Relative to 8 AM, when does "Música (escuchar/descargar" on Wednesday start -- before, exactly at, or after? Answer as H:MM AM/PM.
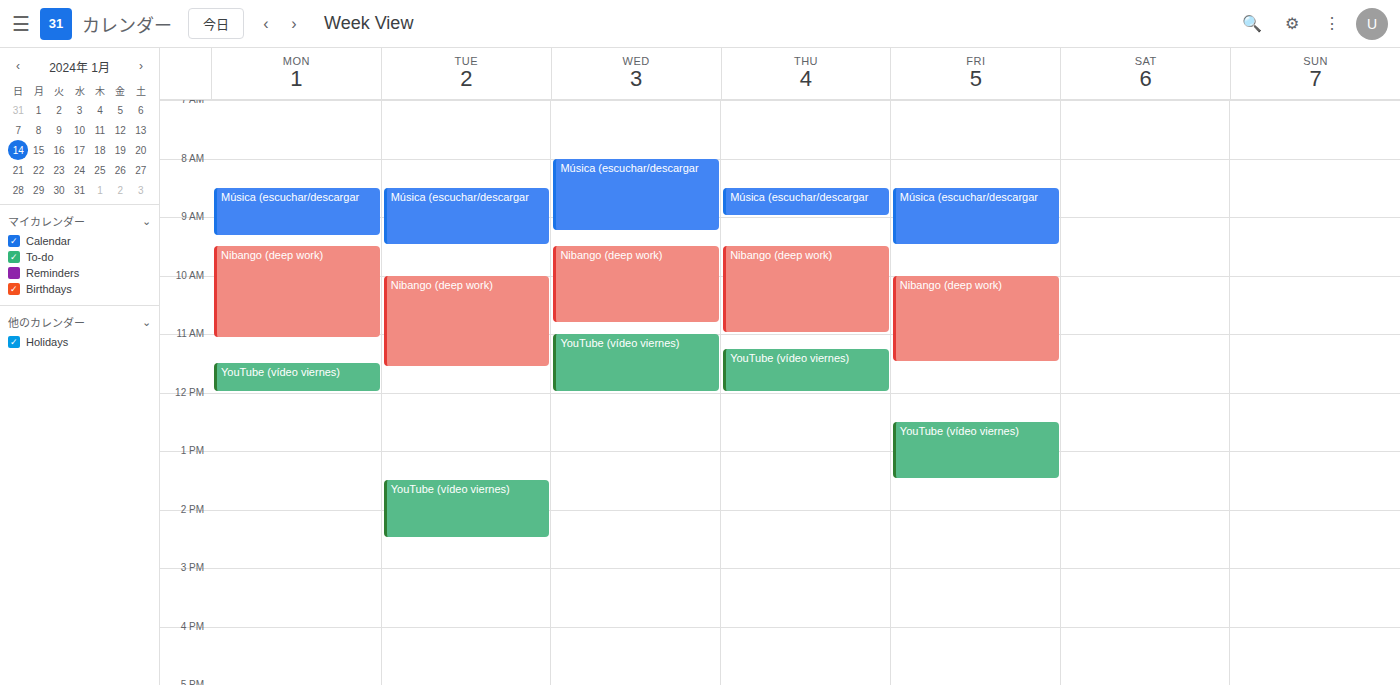
8:00 AM -- exactly at 8 AM, on the 8 AM line.